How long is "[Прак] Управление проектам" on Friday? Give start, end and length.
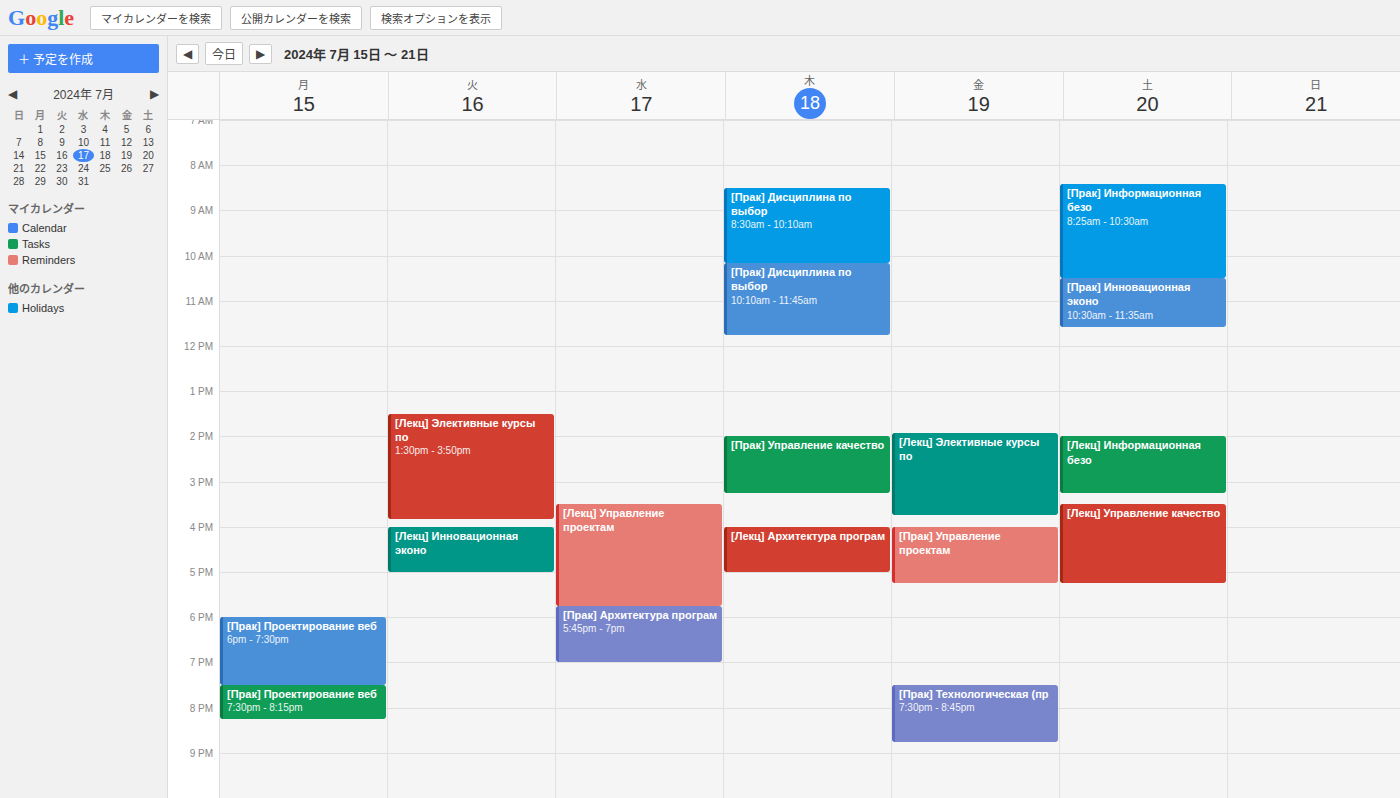
4:00 PM to 5:15 PM, 1 hour 15 minutes